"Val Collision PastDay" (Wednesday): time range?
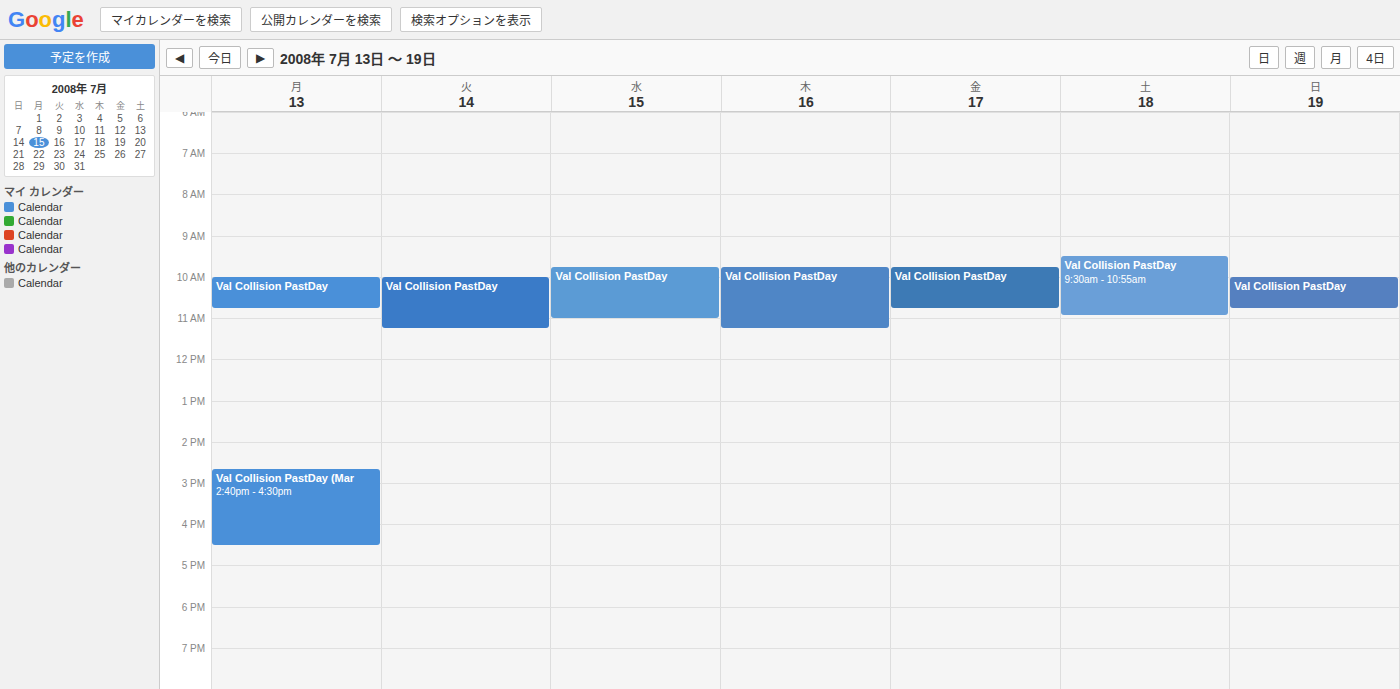
9:45 AM to 11:00 AM